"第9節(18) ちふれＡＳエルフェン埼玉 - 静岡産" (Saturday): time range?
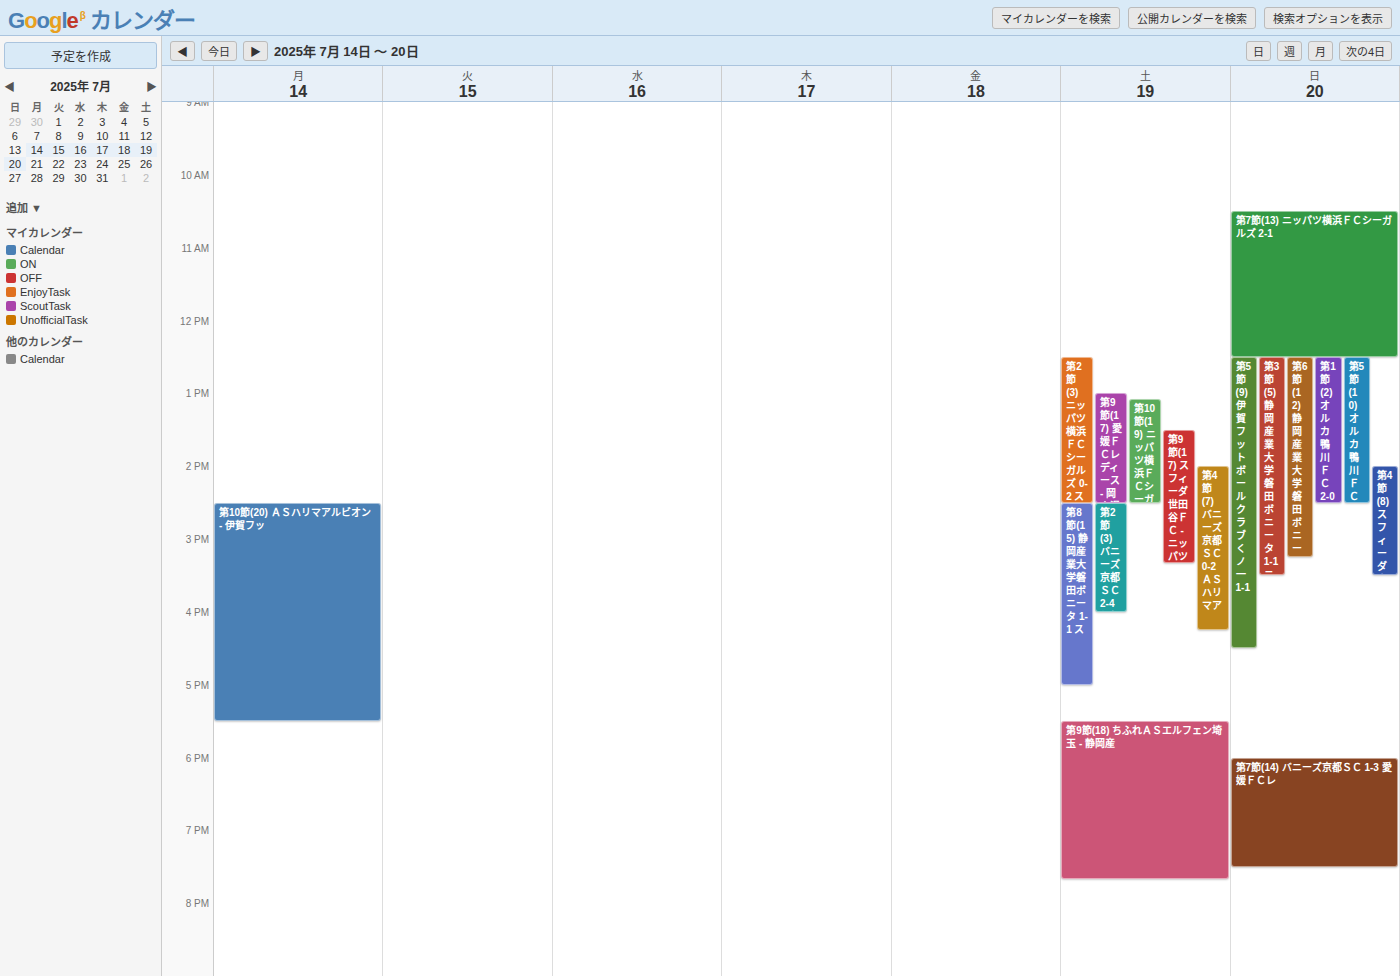
5:30 PM to 7:40 PM